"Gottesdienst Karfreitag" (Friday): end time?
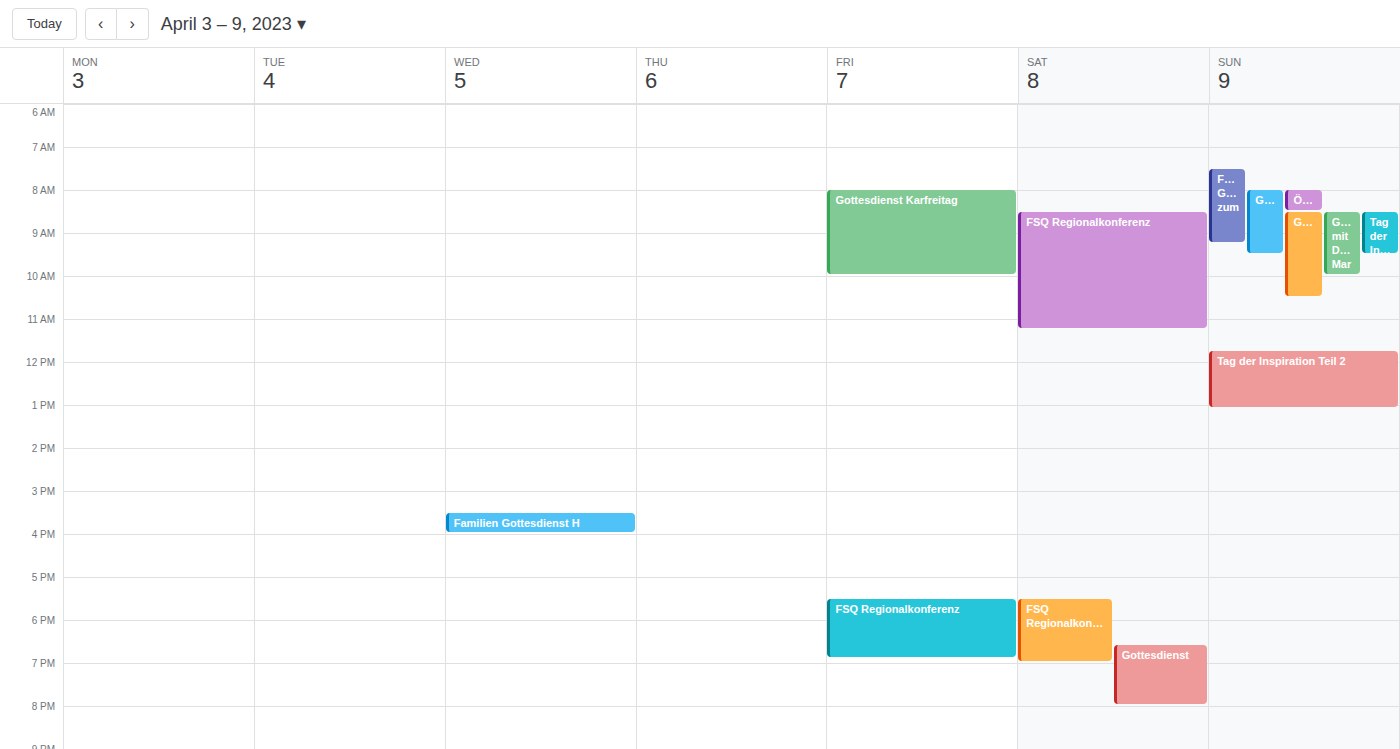
10:00 AM